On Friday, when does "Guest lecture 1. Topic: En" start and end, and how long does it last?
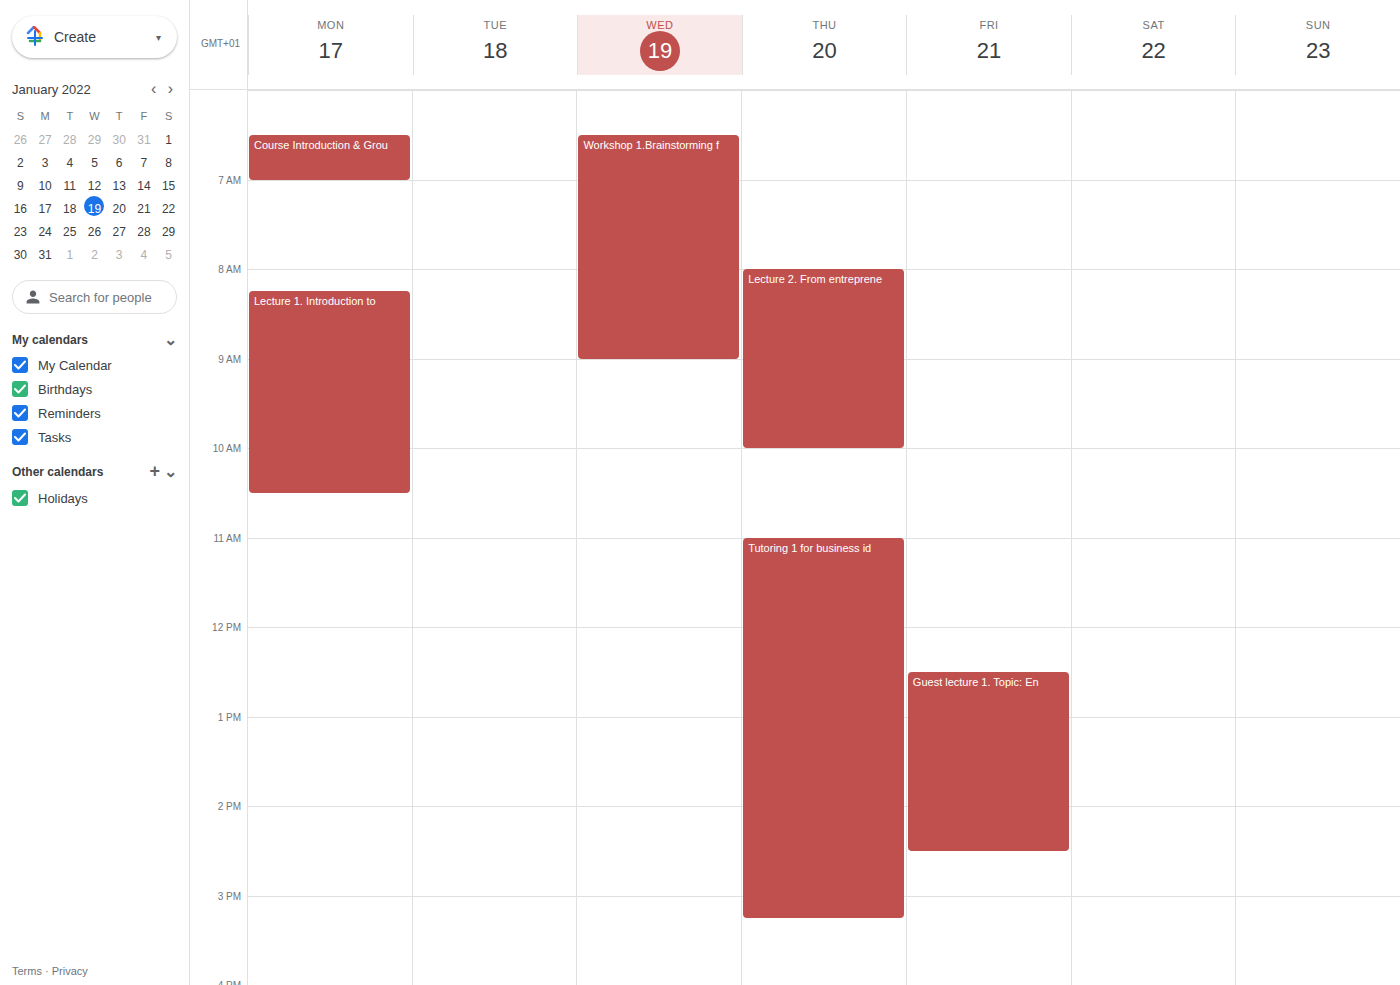
12:30 PM to 2:30 PM, 2 hours